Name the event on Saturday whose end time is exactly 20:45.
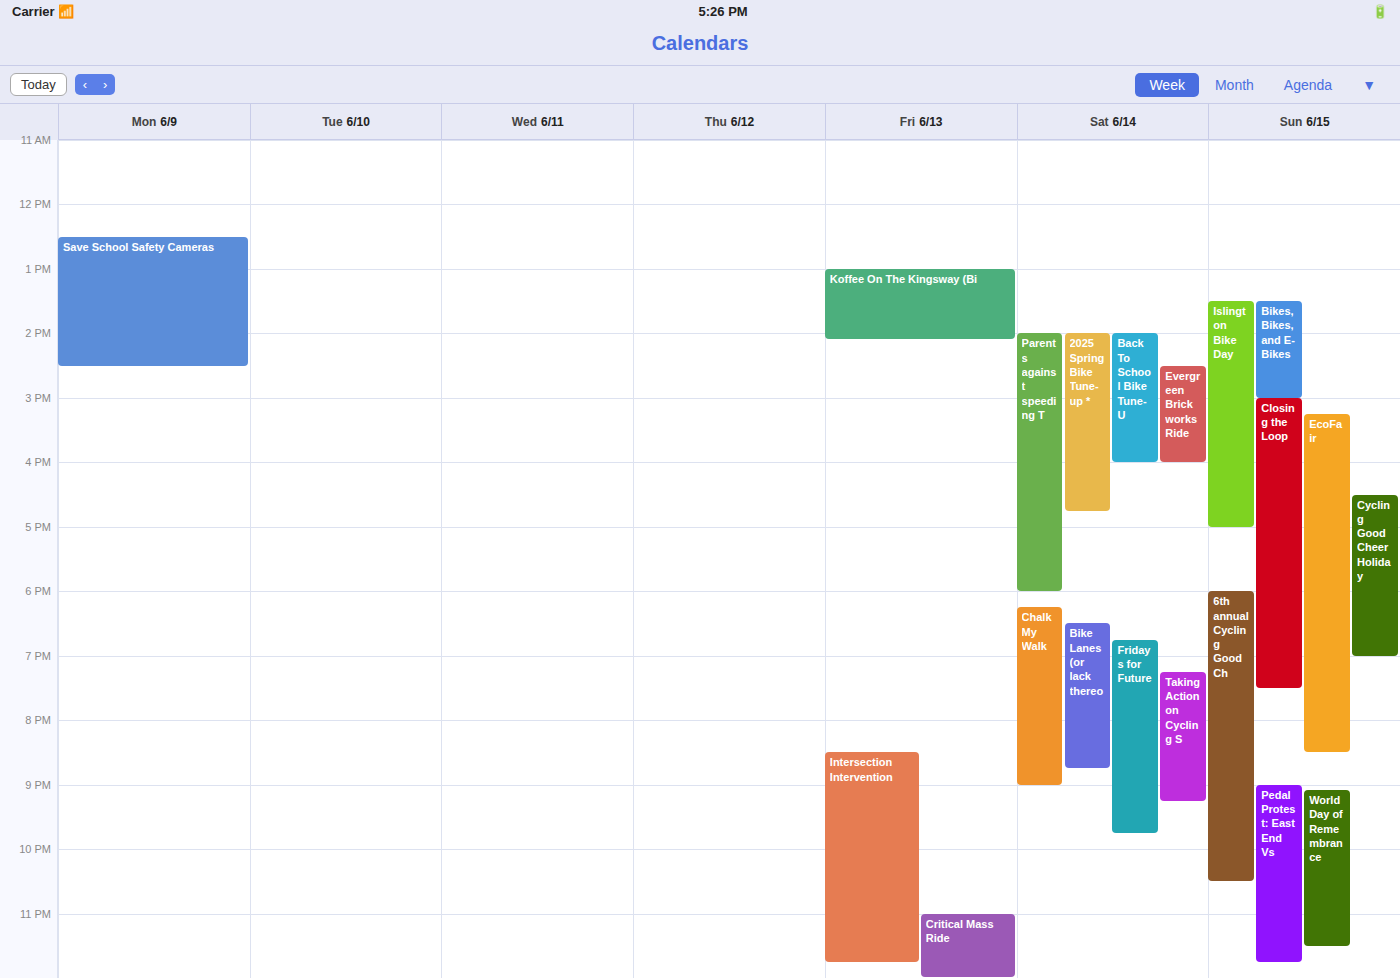
"Bike Lanes (or lack thereo"